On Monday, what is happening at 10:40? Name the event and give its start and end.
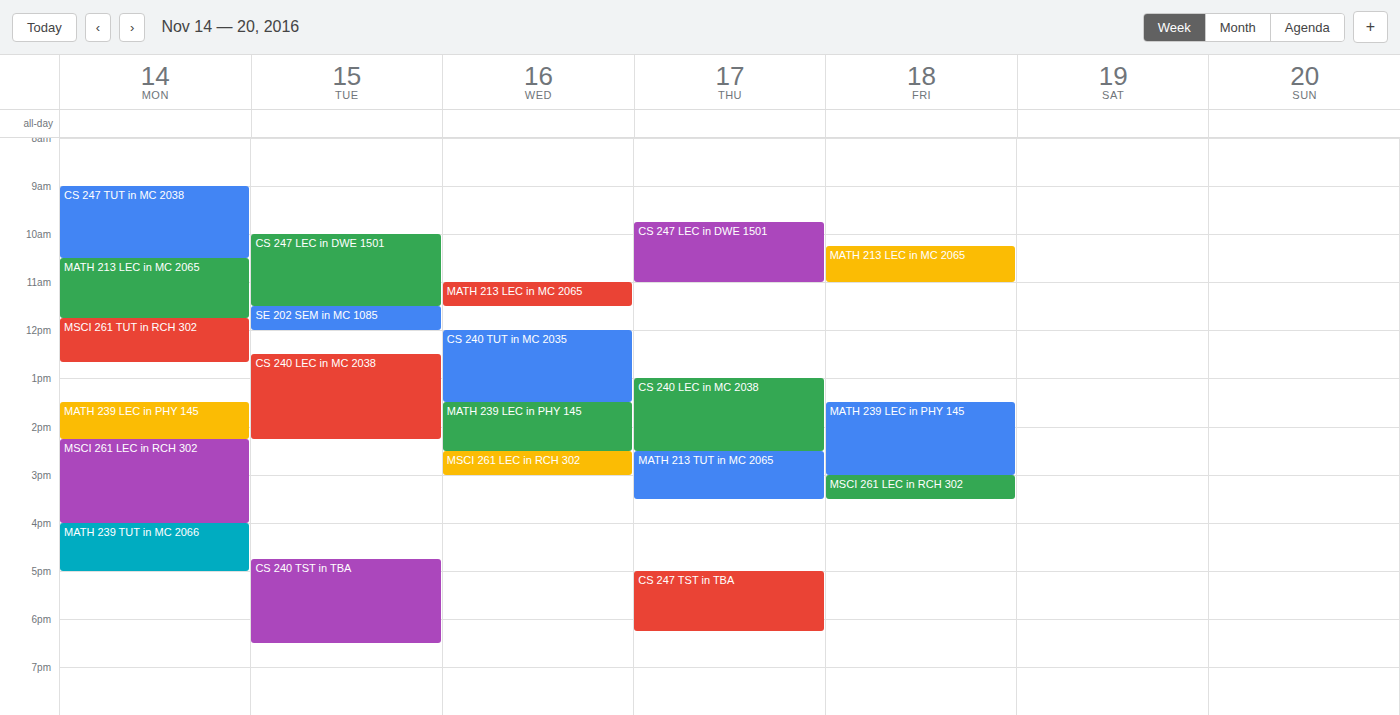
"MATH 213 LEC in MC 2065", 10:30 to 11:45